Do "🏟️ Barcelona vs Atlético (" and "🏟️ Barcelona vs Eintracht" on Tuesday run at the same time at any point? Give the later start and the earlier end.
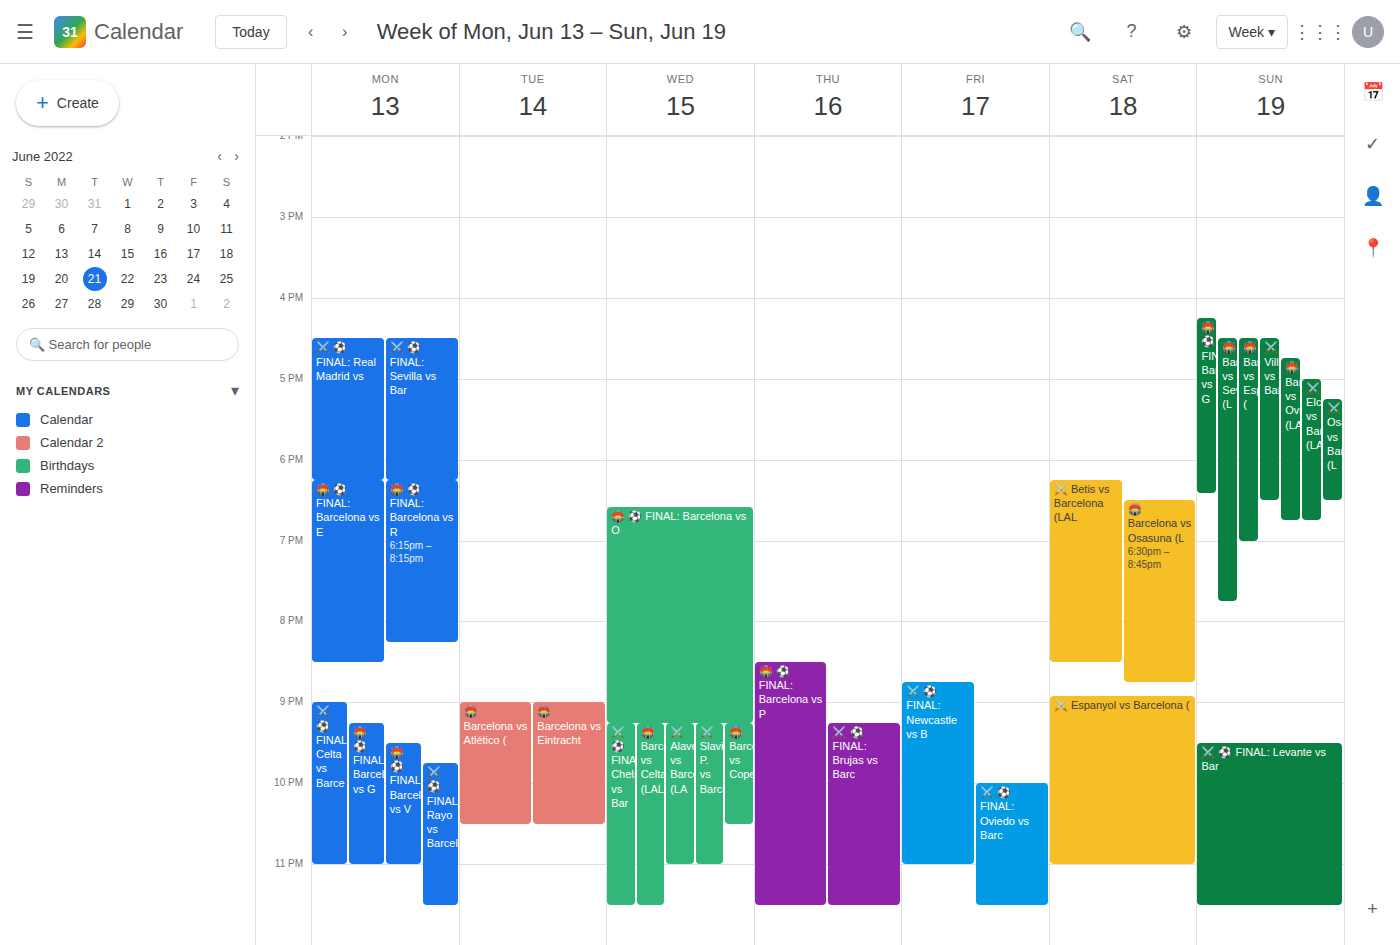
"🏟️ Barcelona vs Atlético (" runs 9:00 PM to 10:30 PM, inside "🏟️ Barcelona vs Eintracht" -- they overlap.